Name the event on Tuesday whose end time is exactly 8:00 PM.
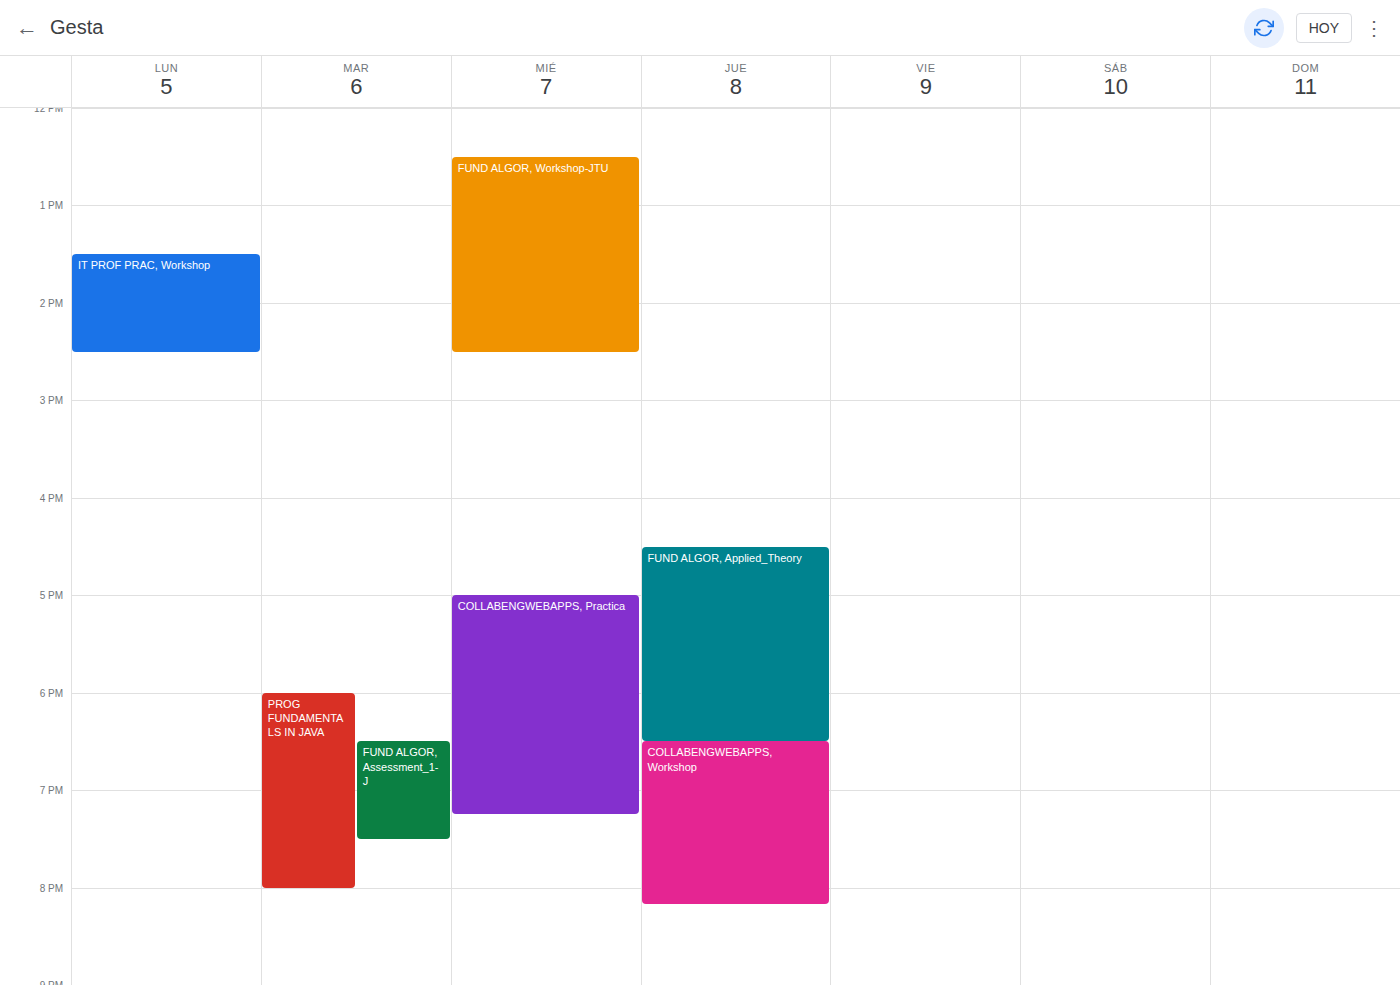
"PROG FUNDAMENTALS IN JAVA"